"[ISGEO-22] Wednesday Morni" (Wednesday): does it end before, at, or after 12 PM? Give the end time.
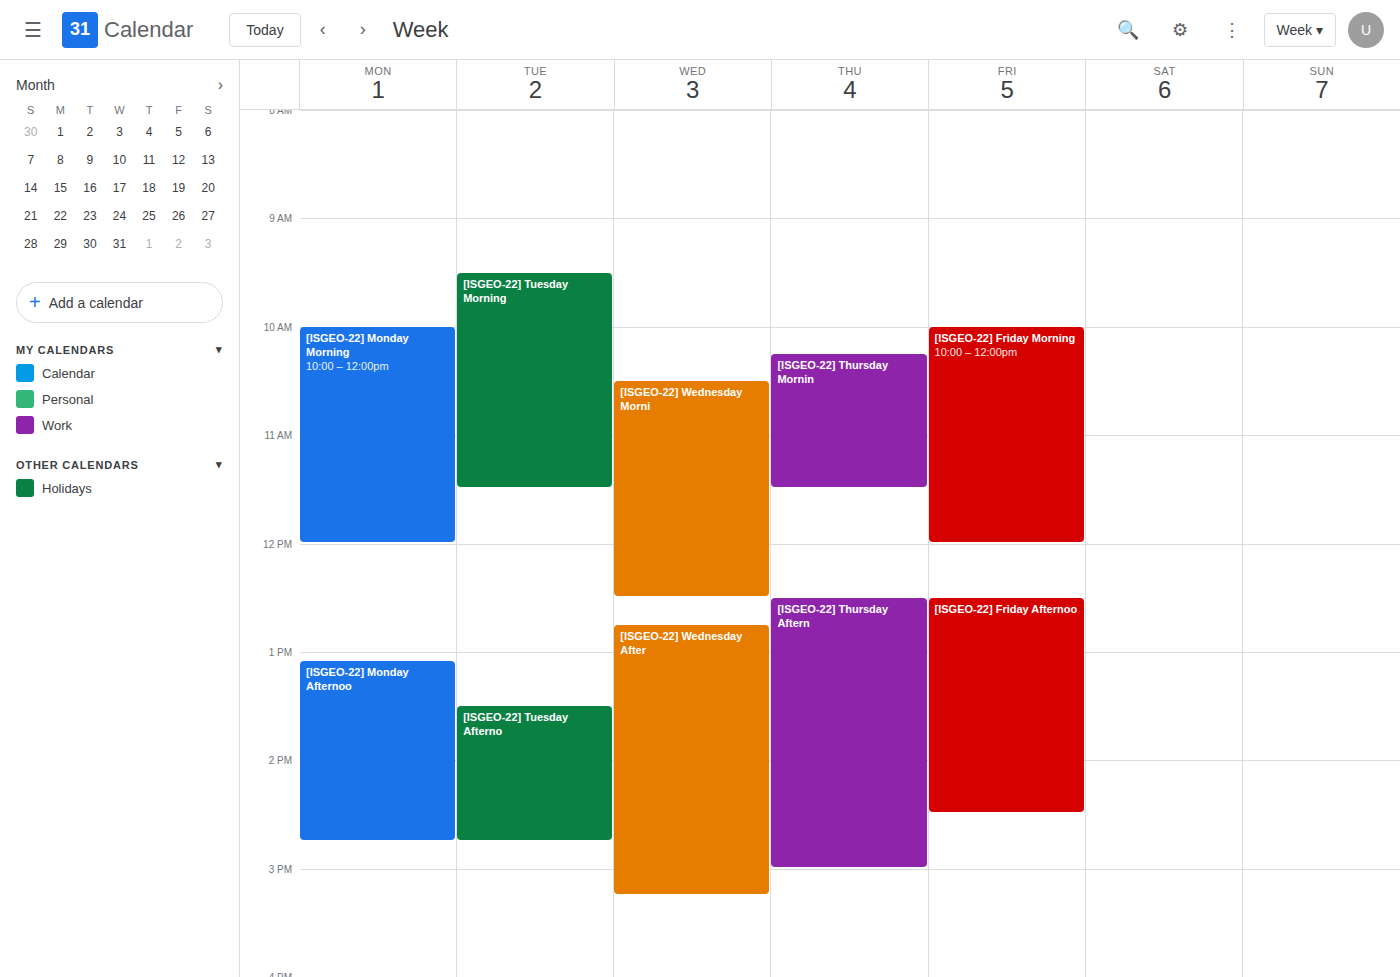
12:30 PM -- after 12 PM, 30 minutes below the 12 PM line.